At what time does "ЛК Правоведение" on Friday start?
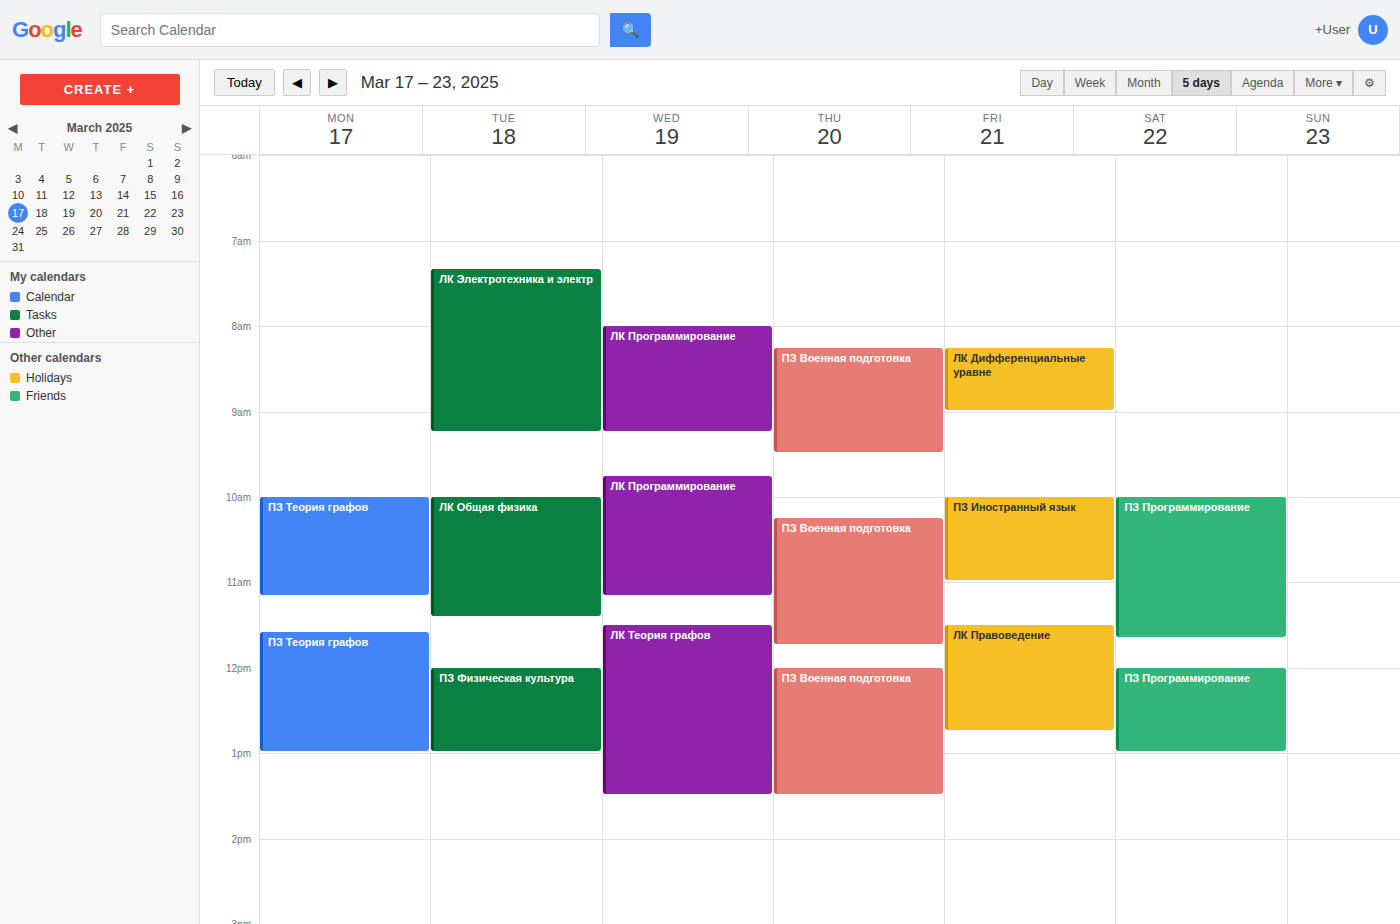
11:30 AM